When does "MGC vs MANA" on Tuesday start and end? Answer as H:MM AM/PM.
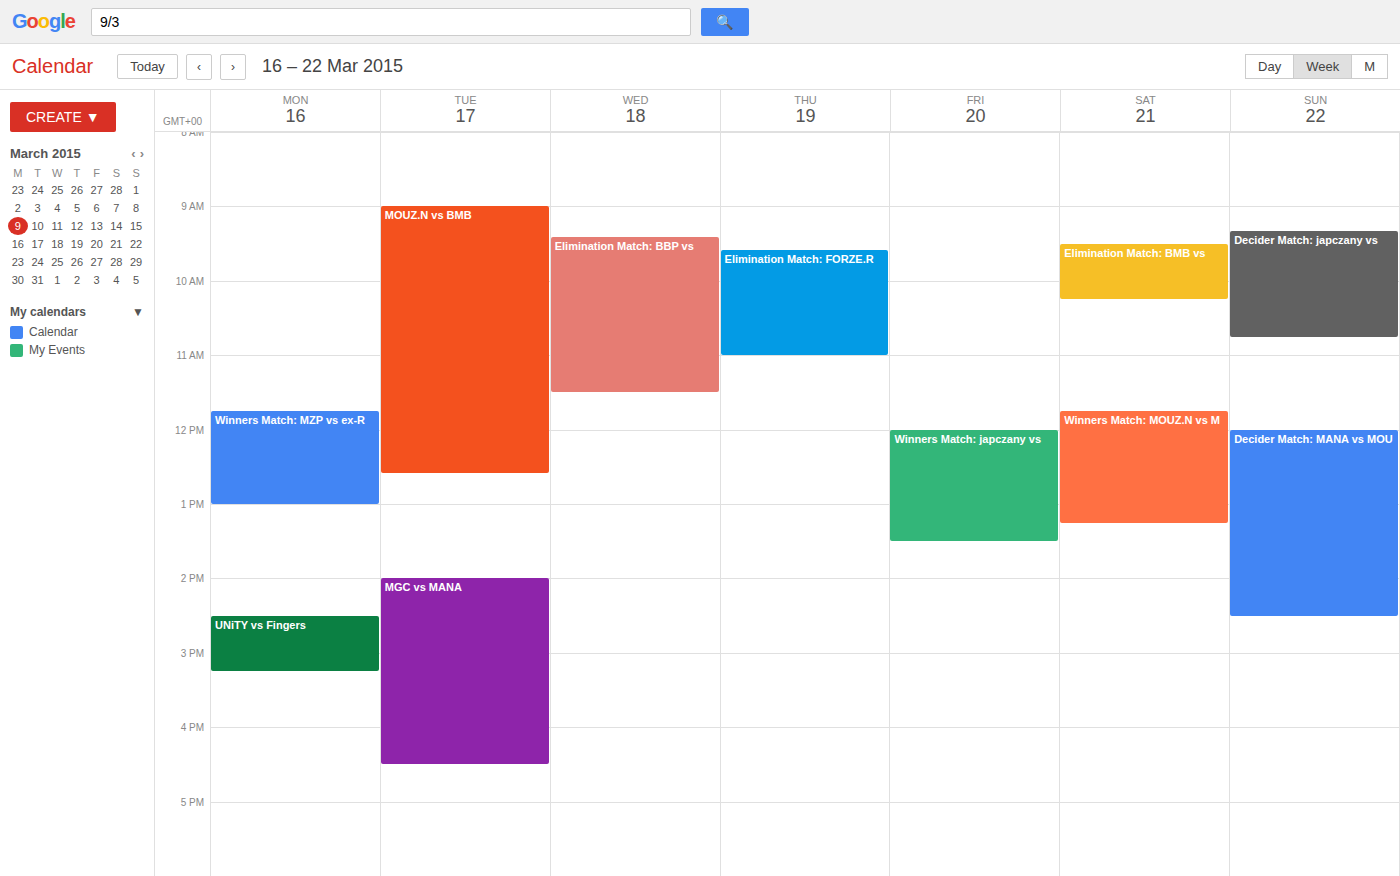
2:00 PM to 4:30 PM